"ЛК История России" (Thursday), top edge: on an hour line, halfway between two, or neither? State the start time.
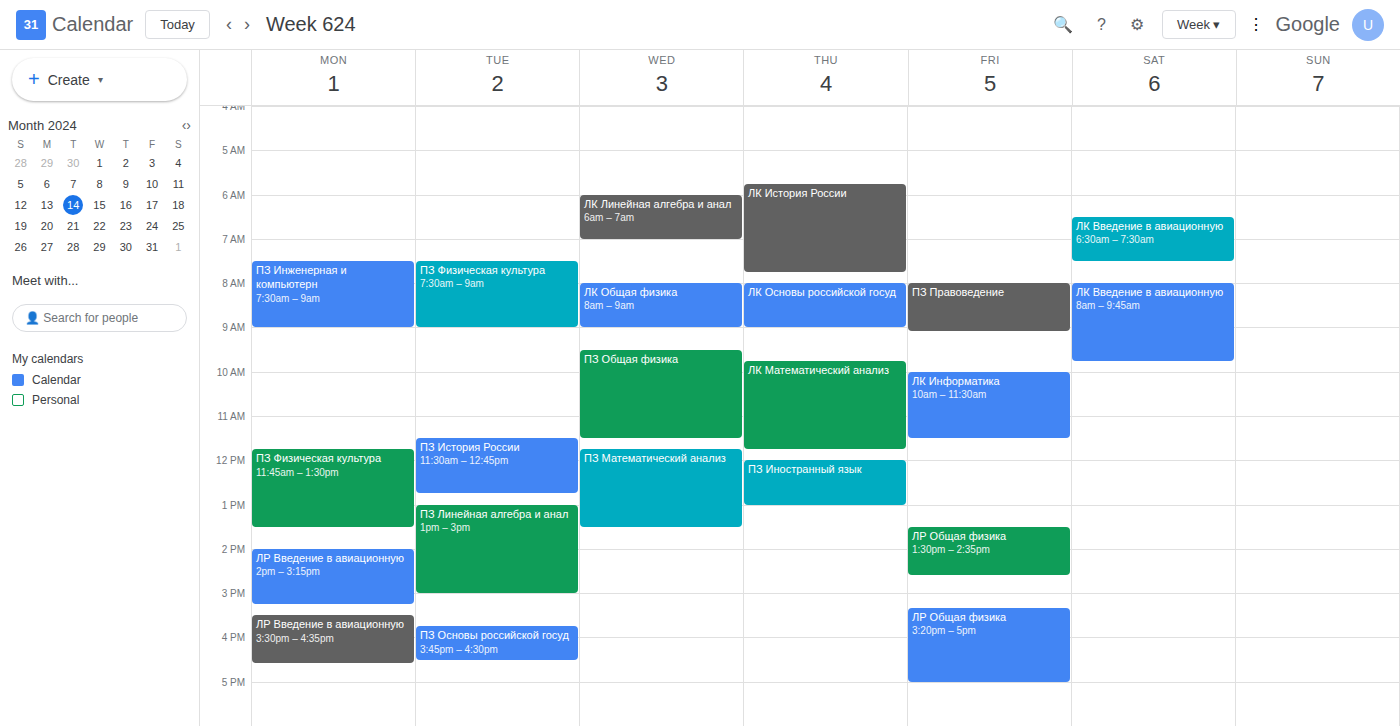
5:45 AM -- neither: three quarters of the way from the 5 AM line to the 6 AM line.